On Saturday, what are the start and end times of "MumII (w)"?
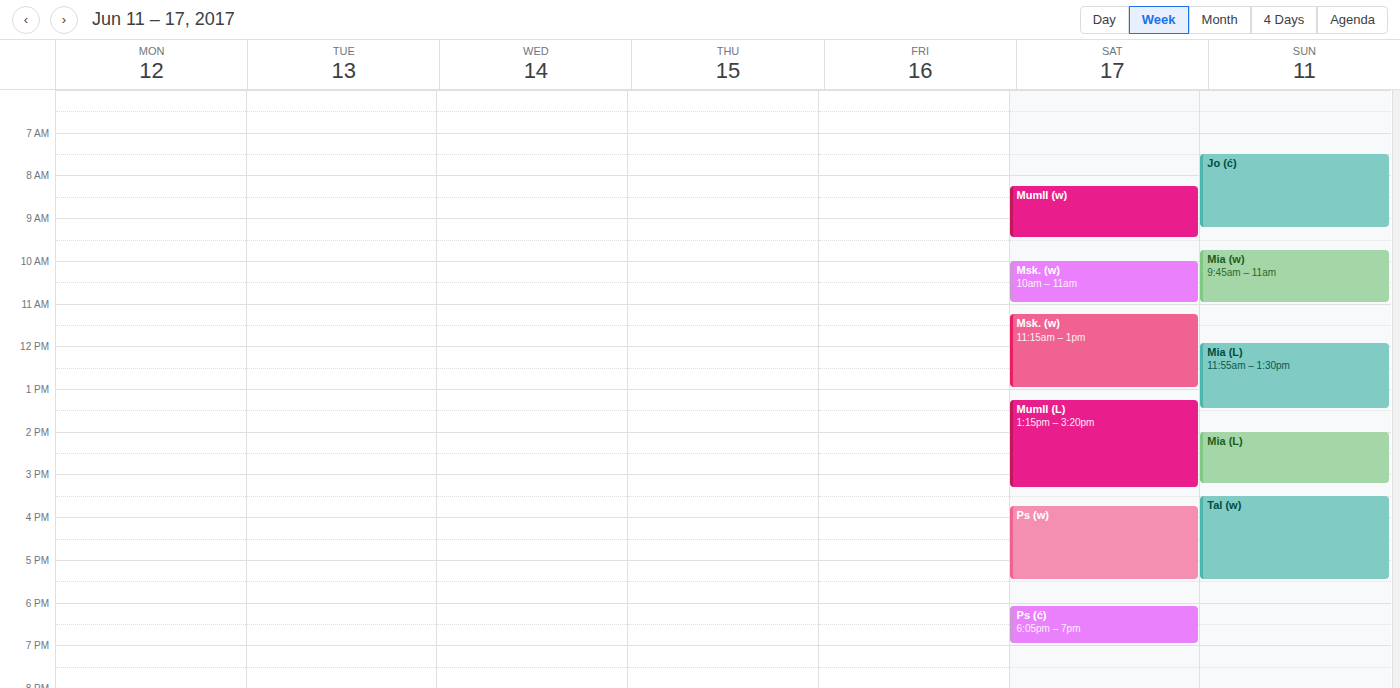
8:15 AM to 9:30 AM